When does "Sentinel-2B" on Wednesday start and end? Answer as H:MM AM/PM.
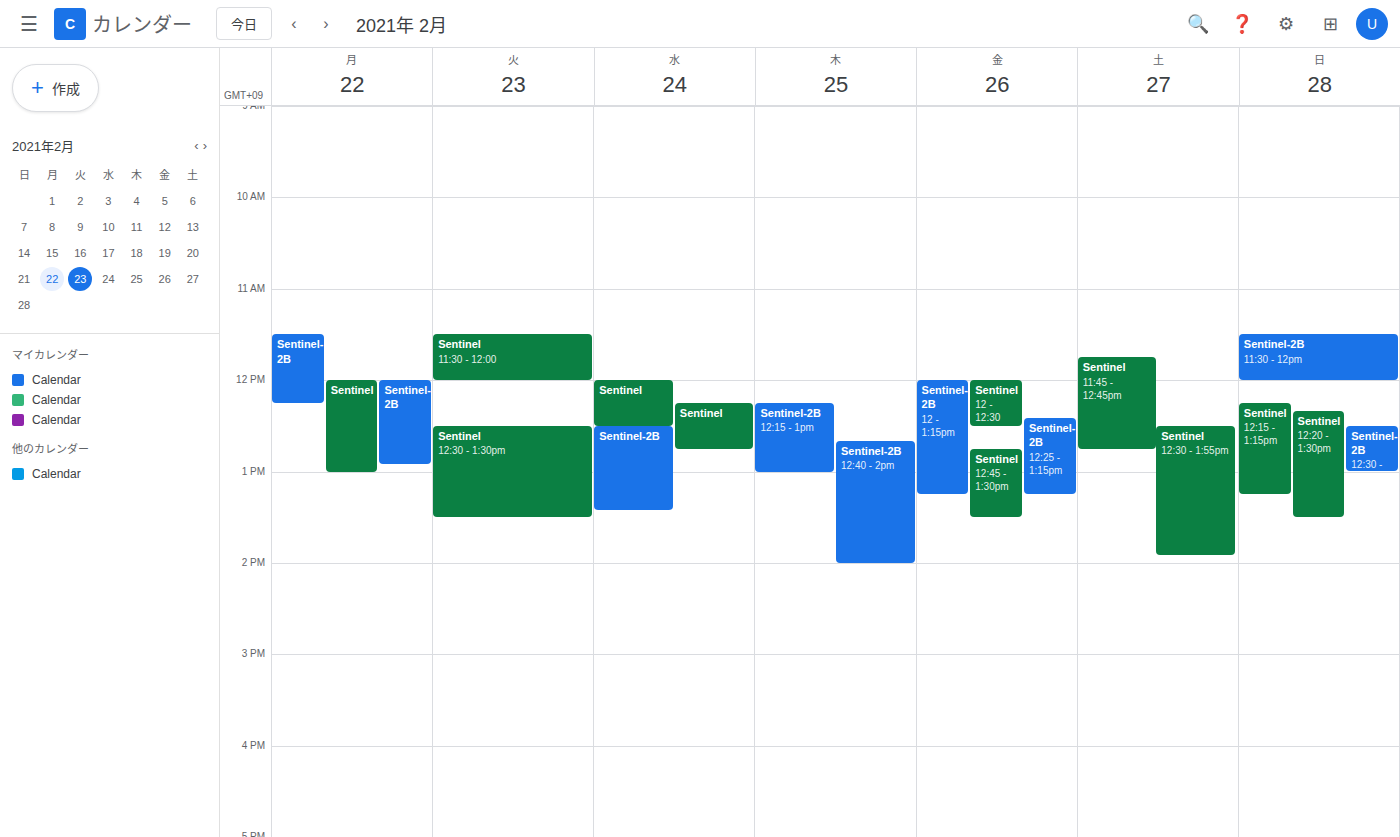
12:30 PM to 1:25 PM